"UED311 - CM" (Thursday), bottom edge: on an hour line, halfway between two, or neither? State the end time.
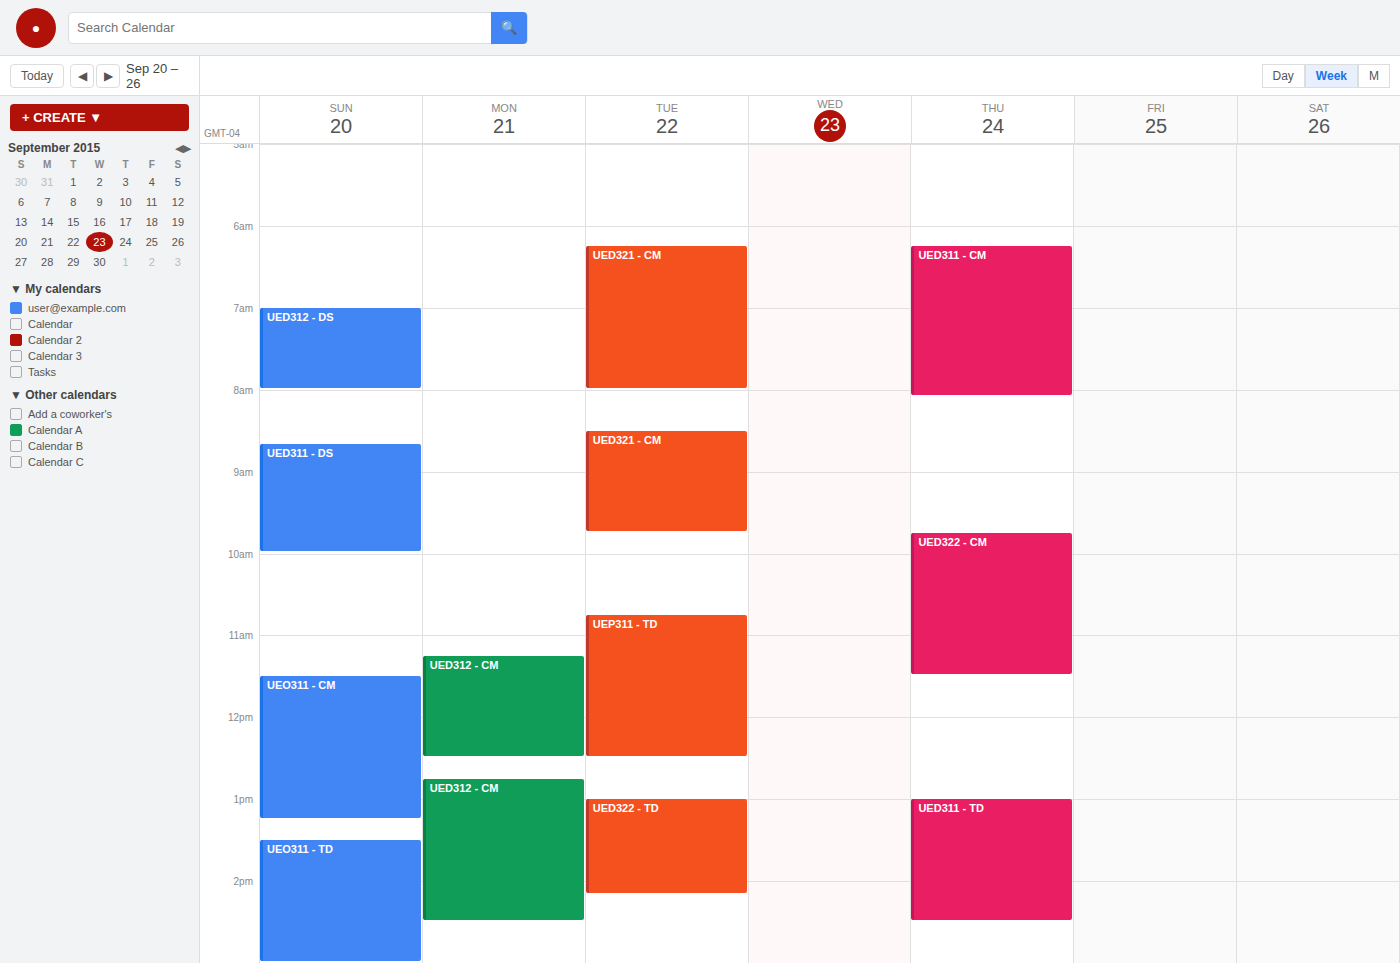
08:05 -- neither: 5 minutes below the 08:00 line and 55 minutes above the 09:00 line.